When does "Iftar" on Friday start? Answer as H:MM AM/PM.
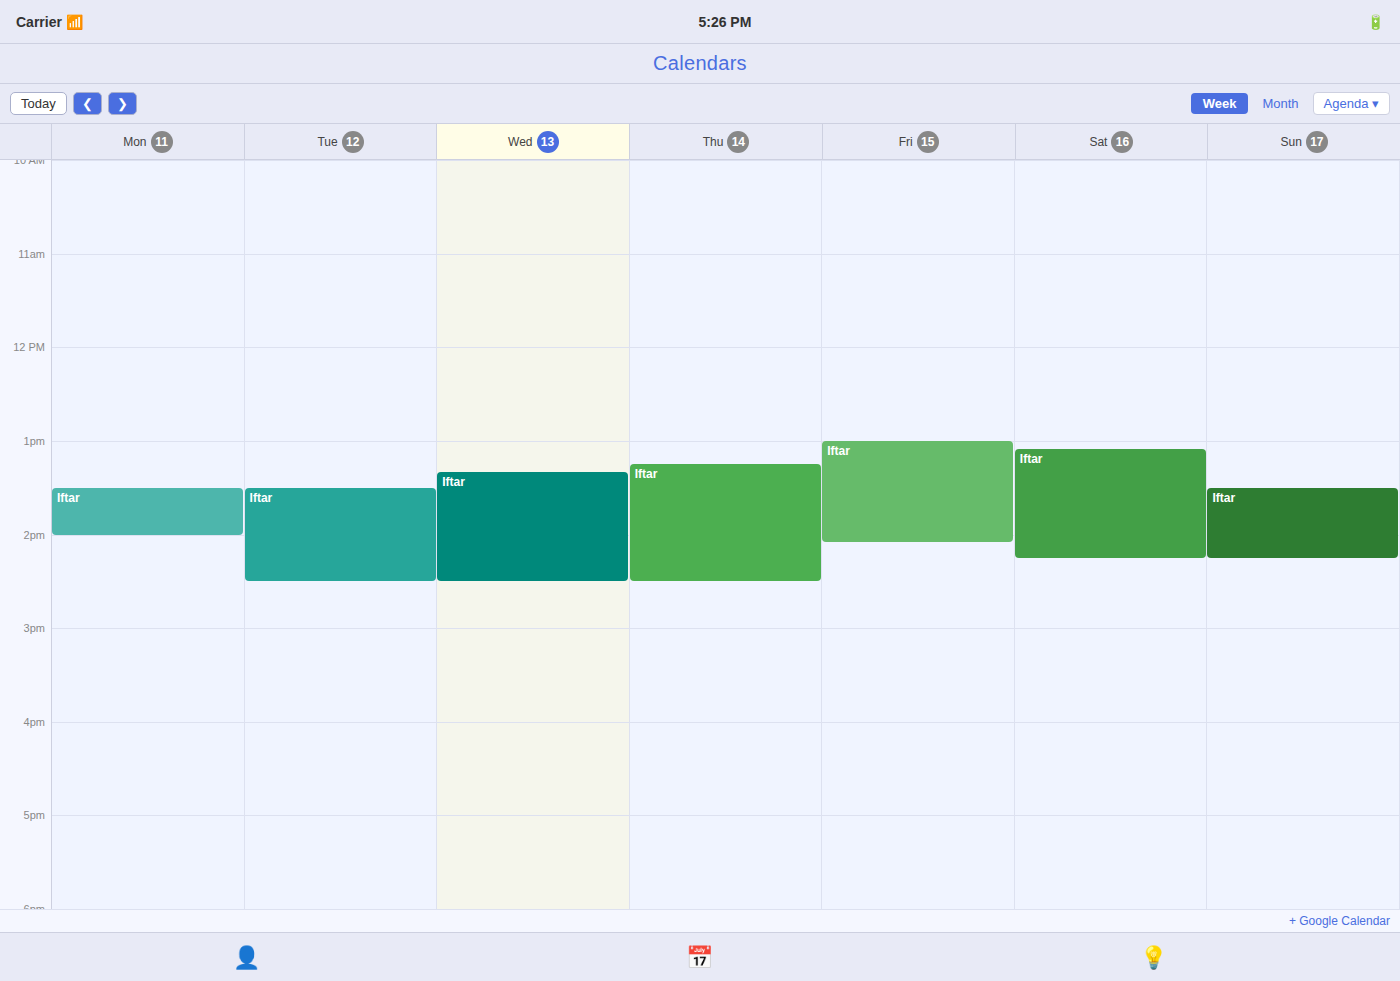
1:00 PM